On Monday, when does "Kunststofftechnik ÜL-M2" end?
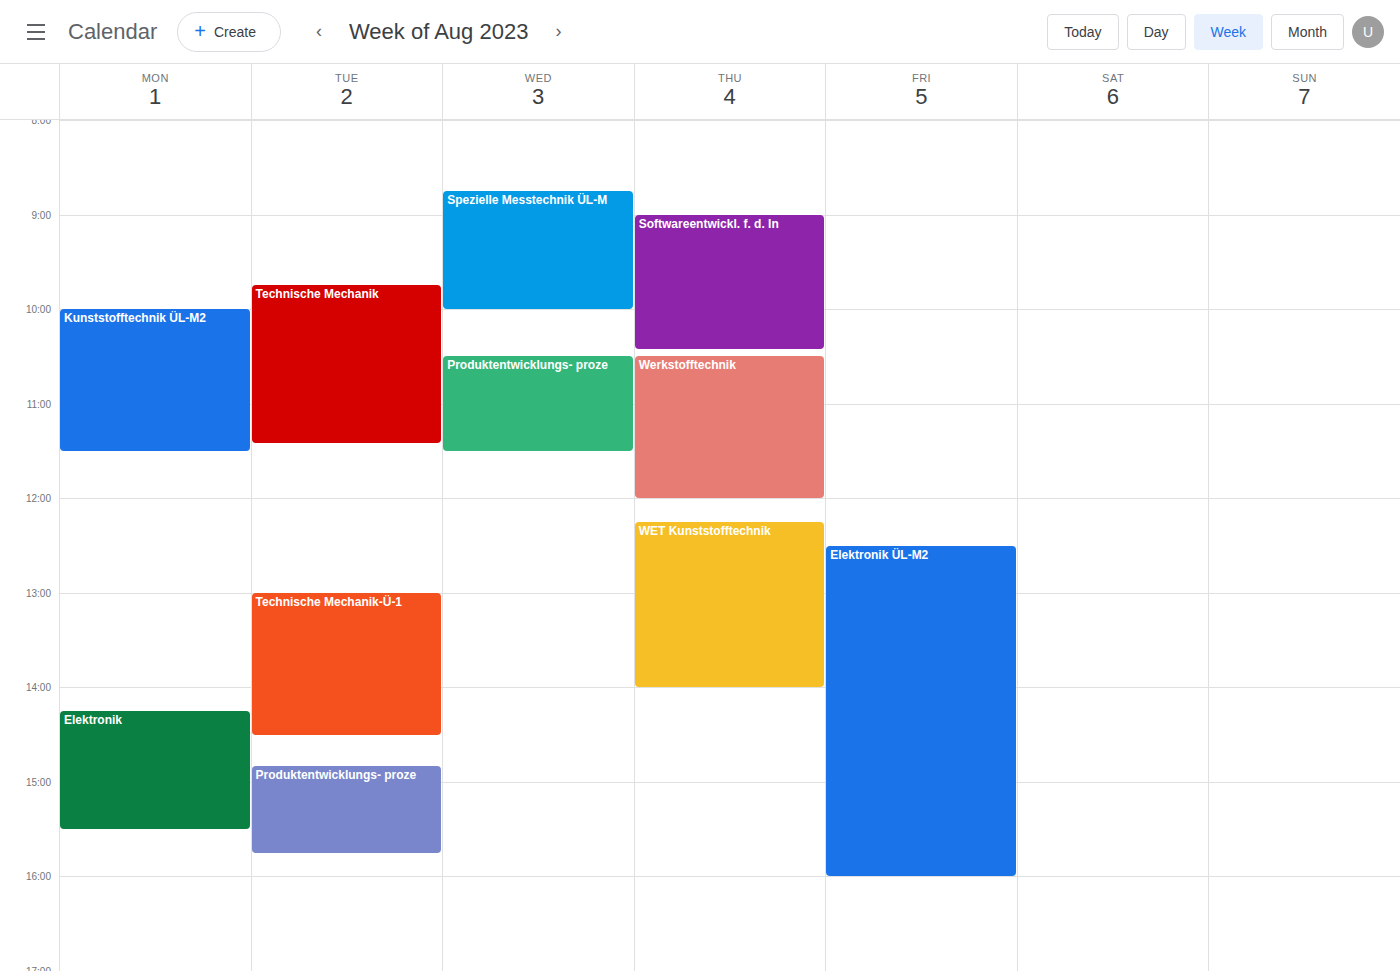
11:30 AM